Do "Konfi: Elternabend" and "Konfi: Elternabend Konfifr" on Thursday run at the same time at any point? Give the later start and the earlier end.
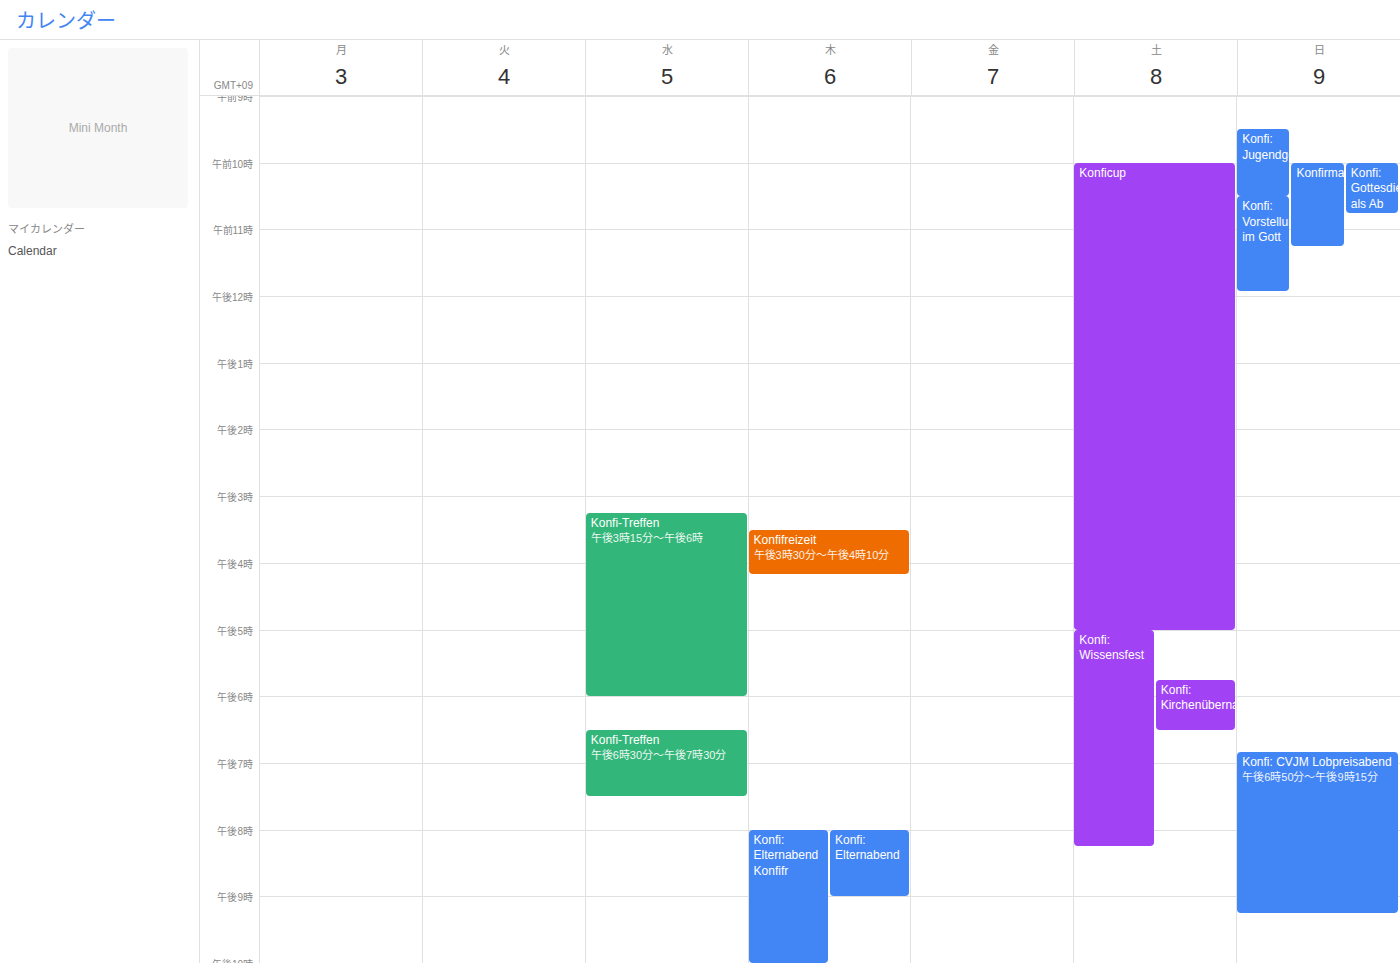
"Konfi: Elternabend" runs 8:00 PM to 9:00 PM, inside "Konfi: Elternabend Konfifr" -- they overlap.